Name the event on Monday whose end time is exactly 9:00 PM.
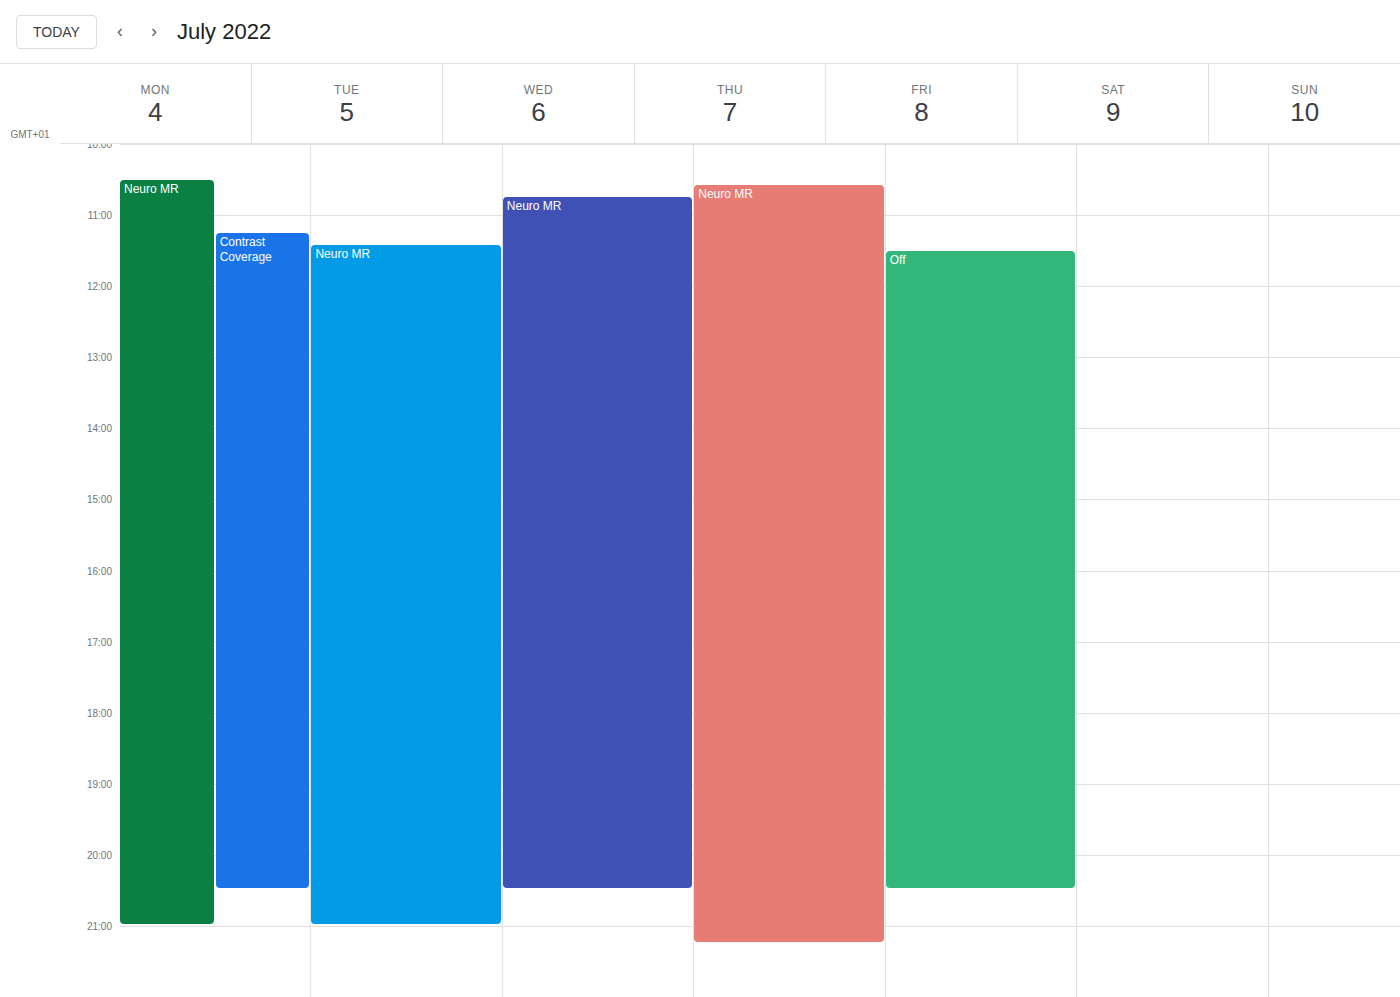
"Neuro MR"